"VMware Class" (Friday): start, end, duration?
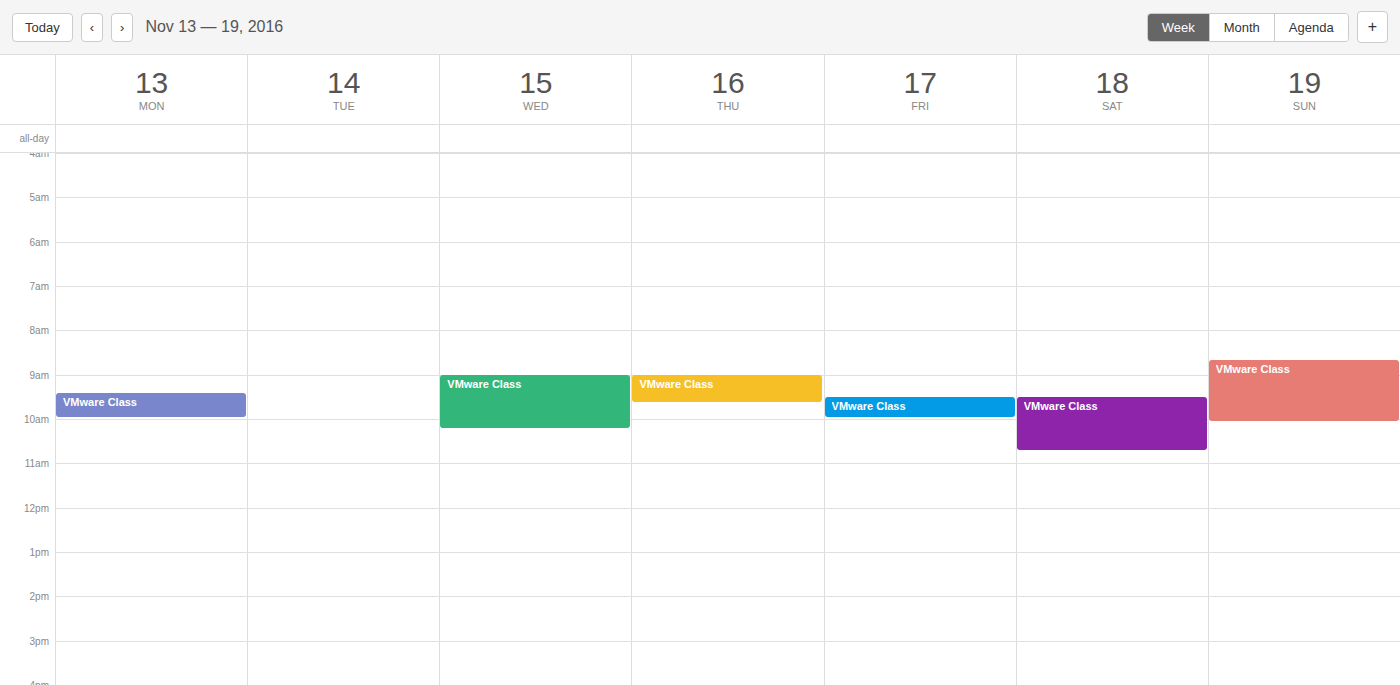
09:30 to 10:00, 30 minutes